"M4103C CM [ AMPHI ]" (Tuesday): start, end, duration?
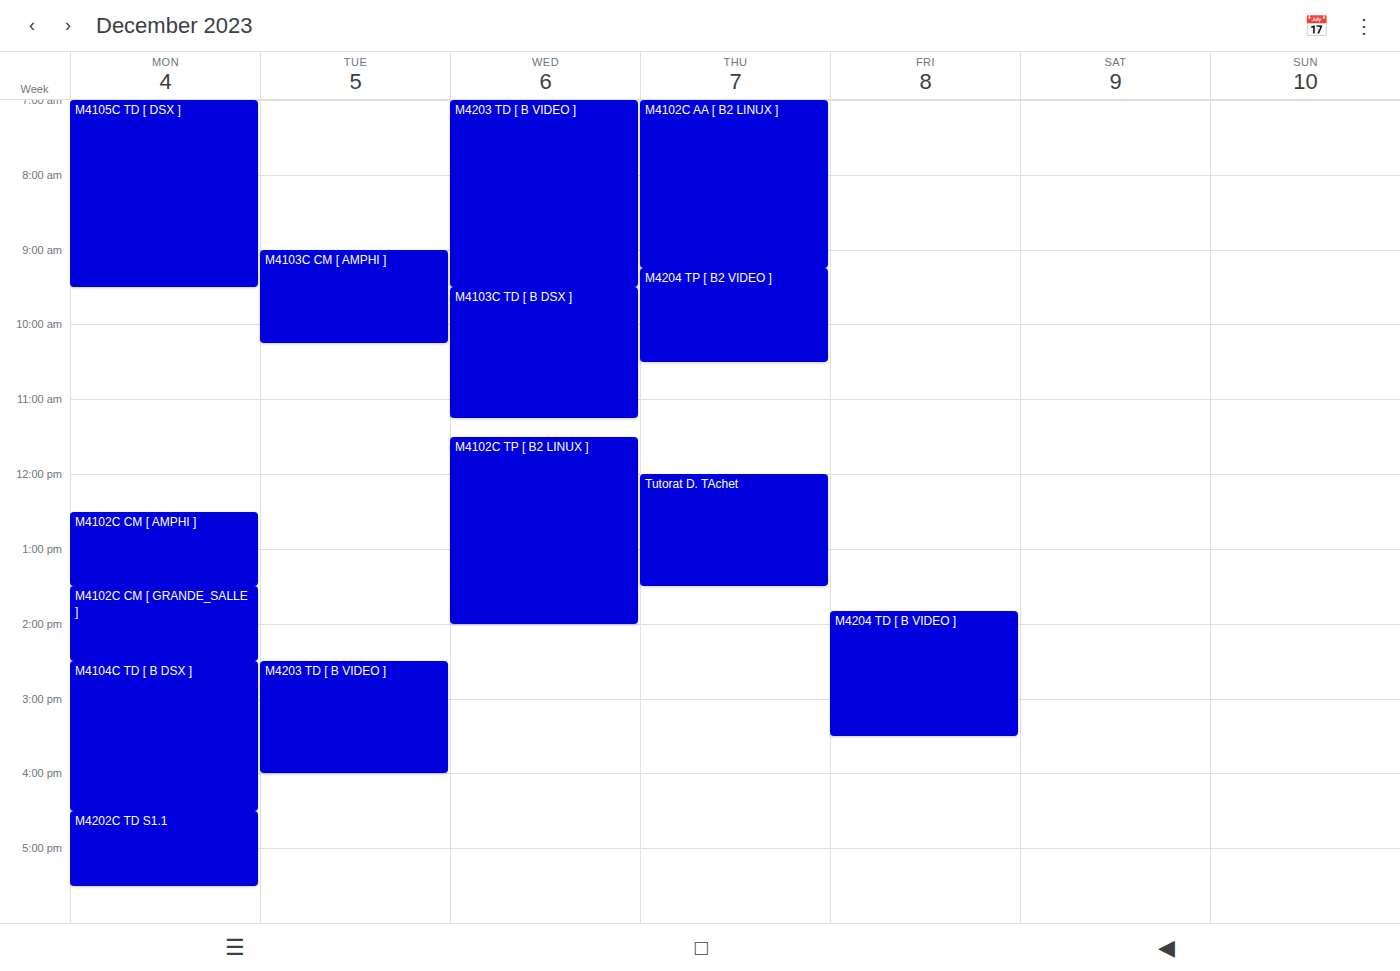
9:00 AM to 10:15 AM, 1 hour 15 minutes